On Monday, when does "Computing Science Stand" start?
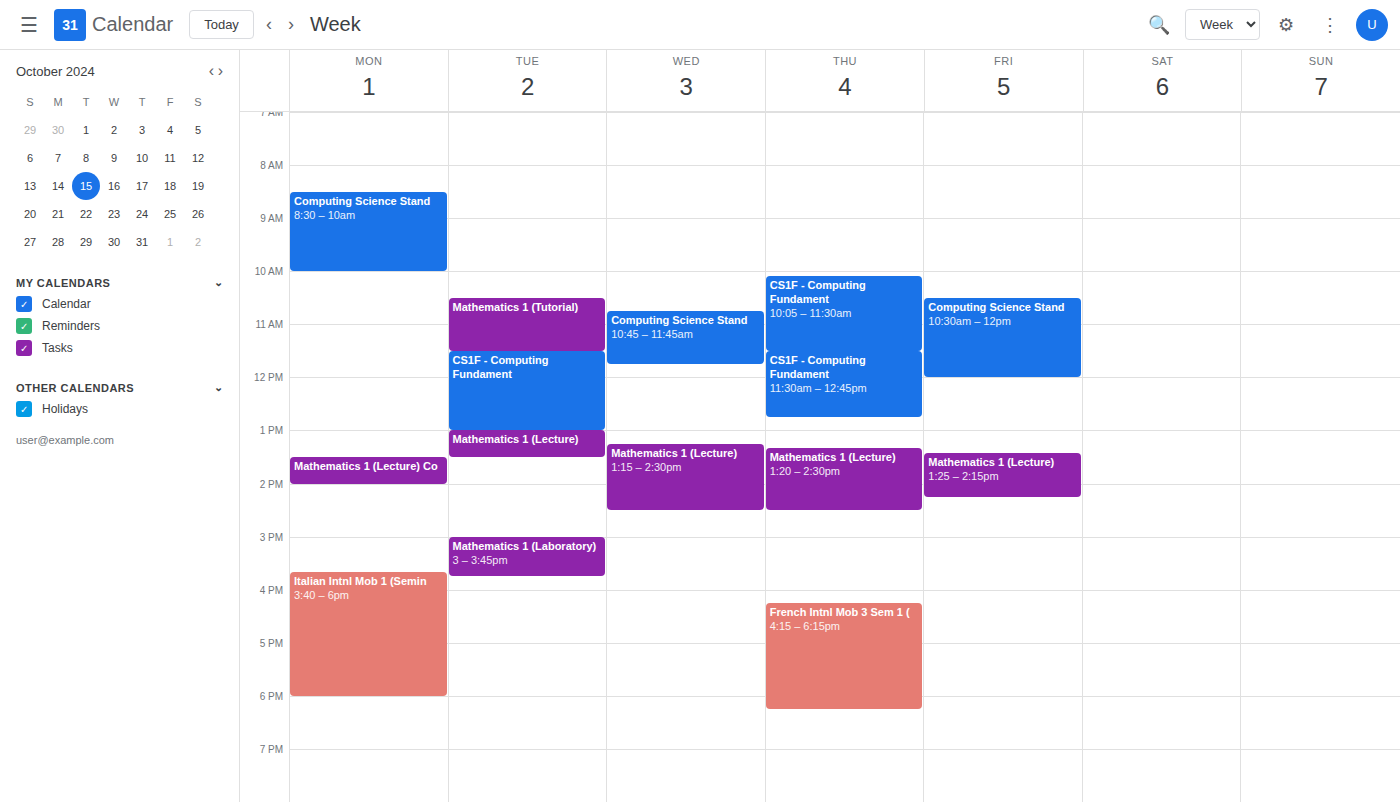
8:30 AM